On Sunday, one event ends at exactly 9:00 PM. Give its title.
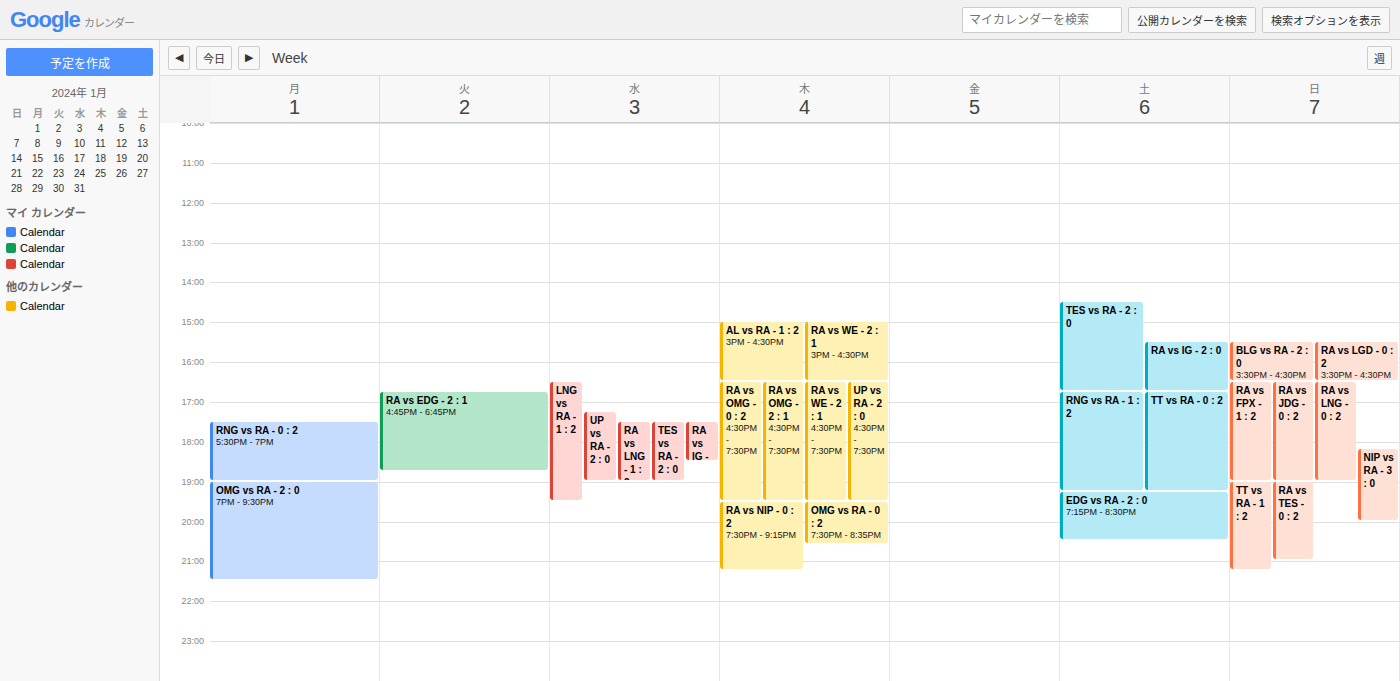
"RA vs TES - 0 : 2"